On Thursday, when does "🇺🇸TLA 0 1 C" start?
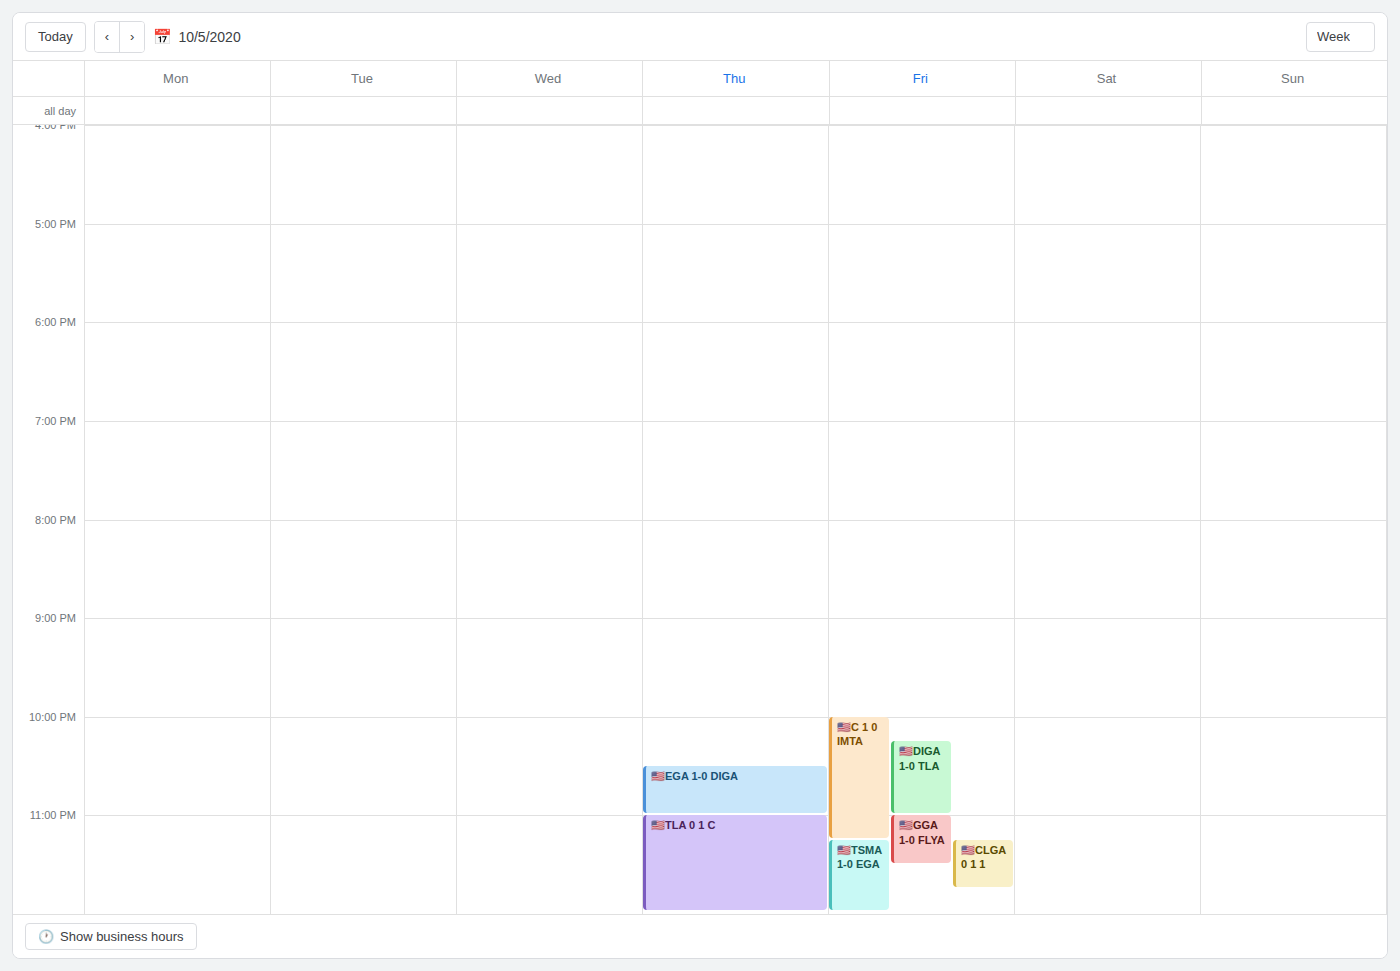
11:00 PM